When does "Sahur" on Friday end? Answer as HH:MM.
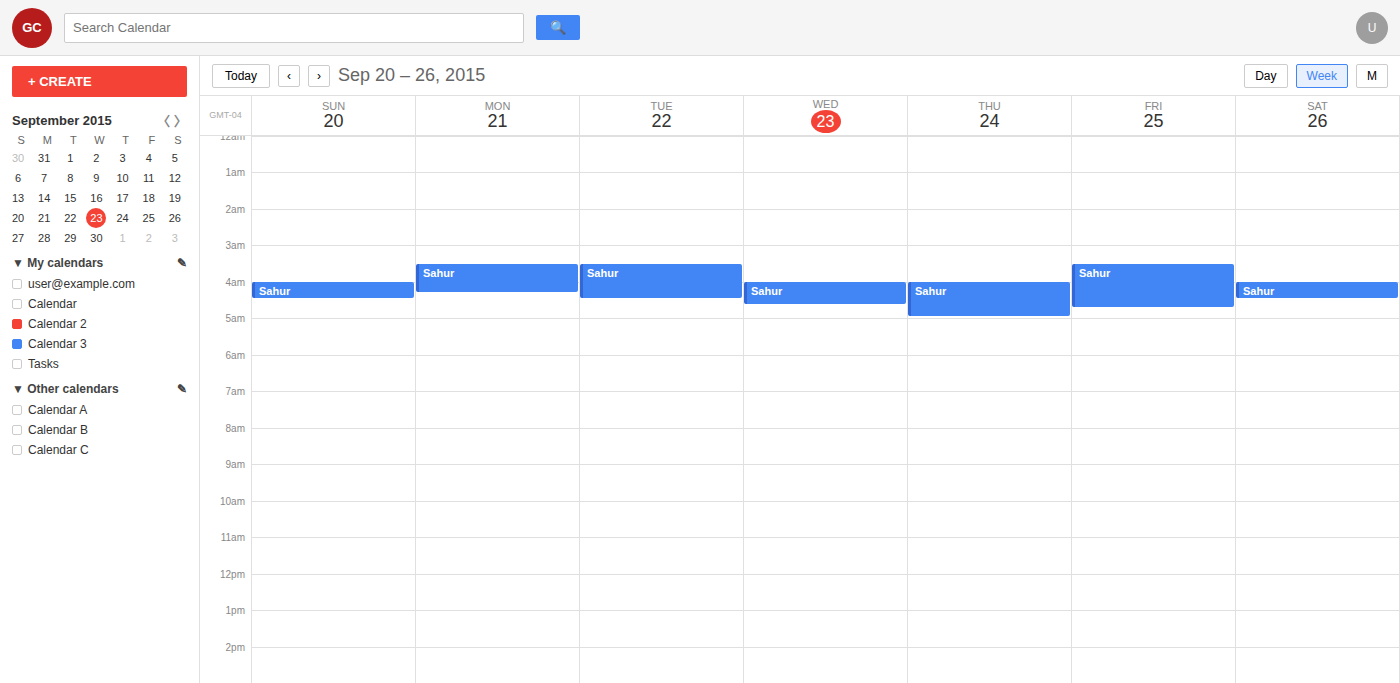
04:45